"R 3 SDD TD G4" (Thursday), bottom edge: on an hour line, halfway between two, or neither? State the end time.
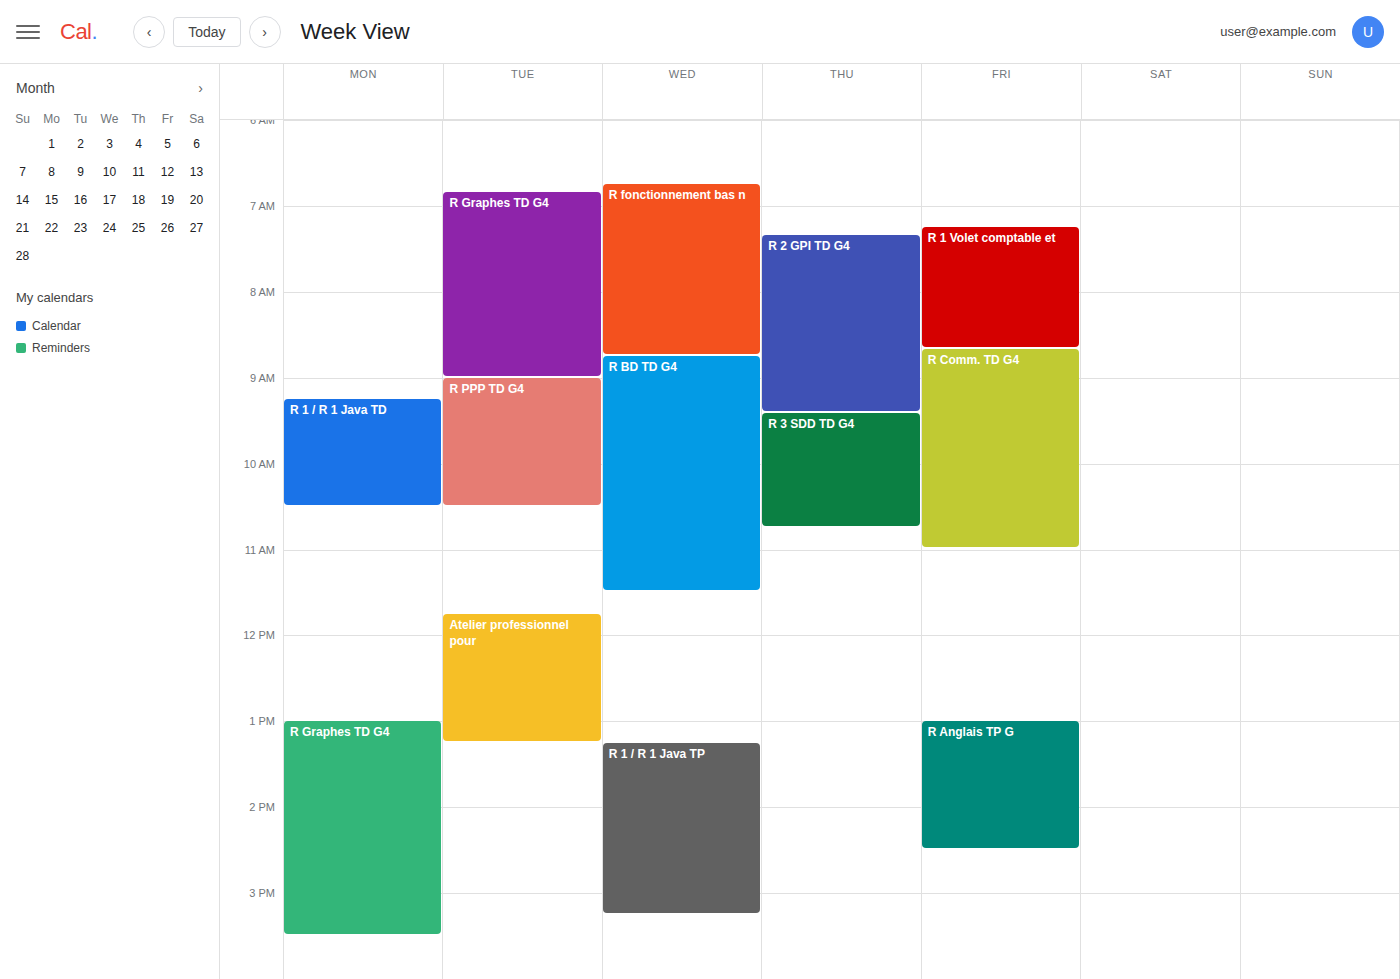
10:45 AM -- neither: three quarters of the way from the 10 AM line to the 11 AM line.